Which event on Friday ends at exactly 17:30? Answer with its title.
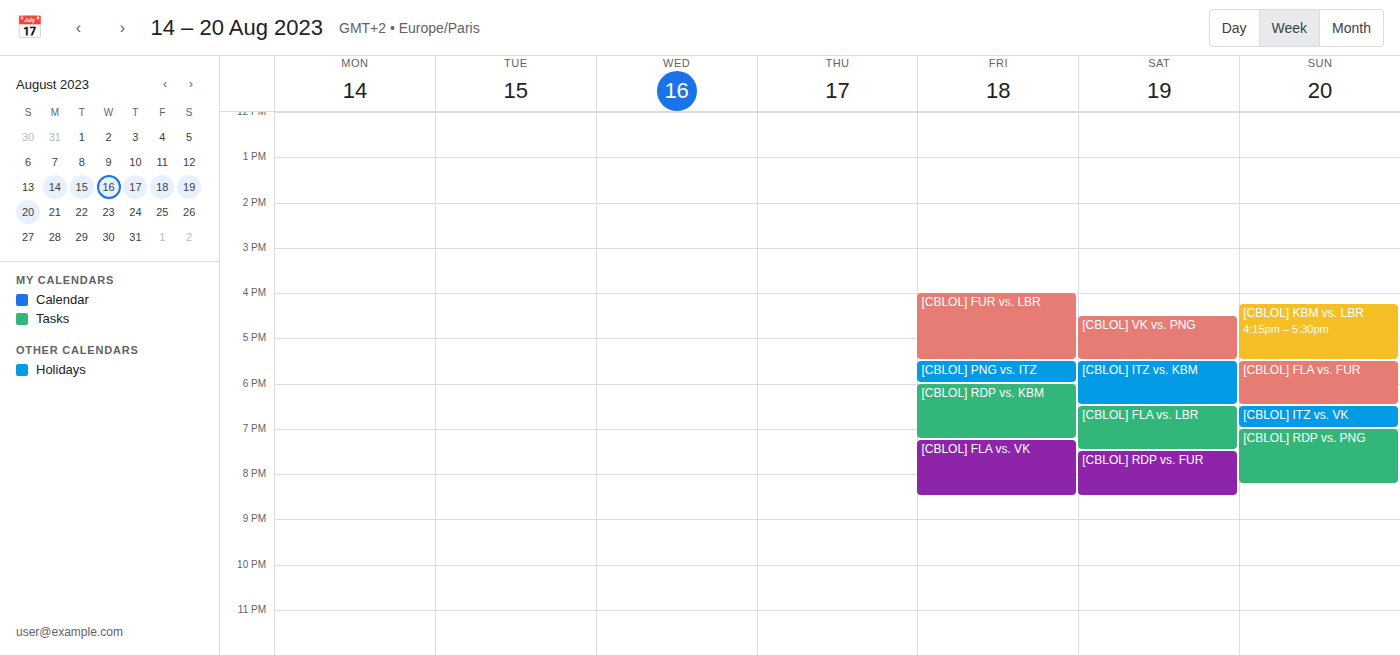
"[CBLOL] FUR vs. LBR"